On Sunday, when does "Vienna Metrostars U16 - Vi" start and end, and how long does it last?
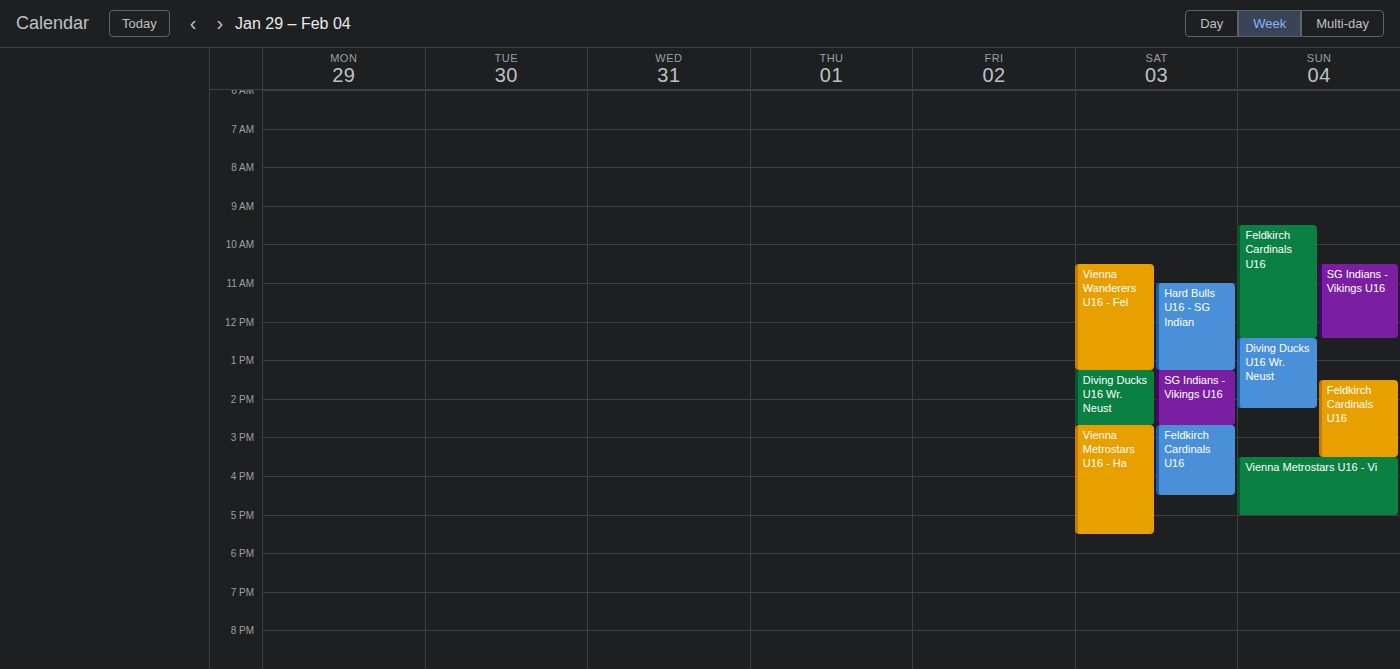
3:30 PM to 5:00 PM, 1 hour 30 minutes